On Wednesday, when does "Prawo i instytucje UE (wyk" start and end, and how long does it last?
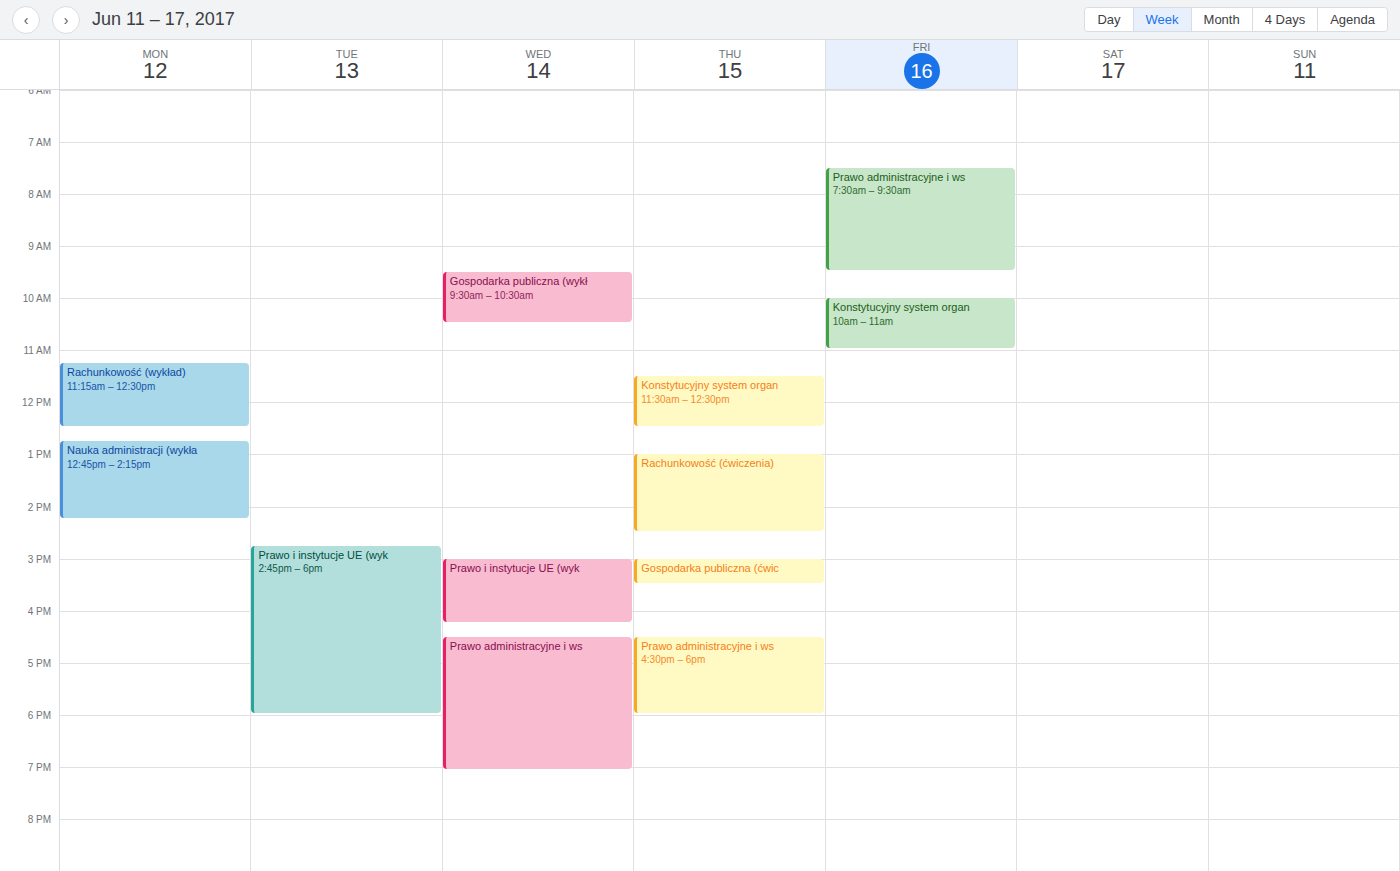
3:00 PM to 4:15 PM, 1 hour 15 minutes